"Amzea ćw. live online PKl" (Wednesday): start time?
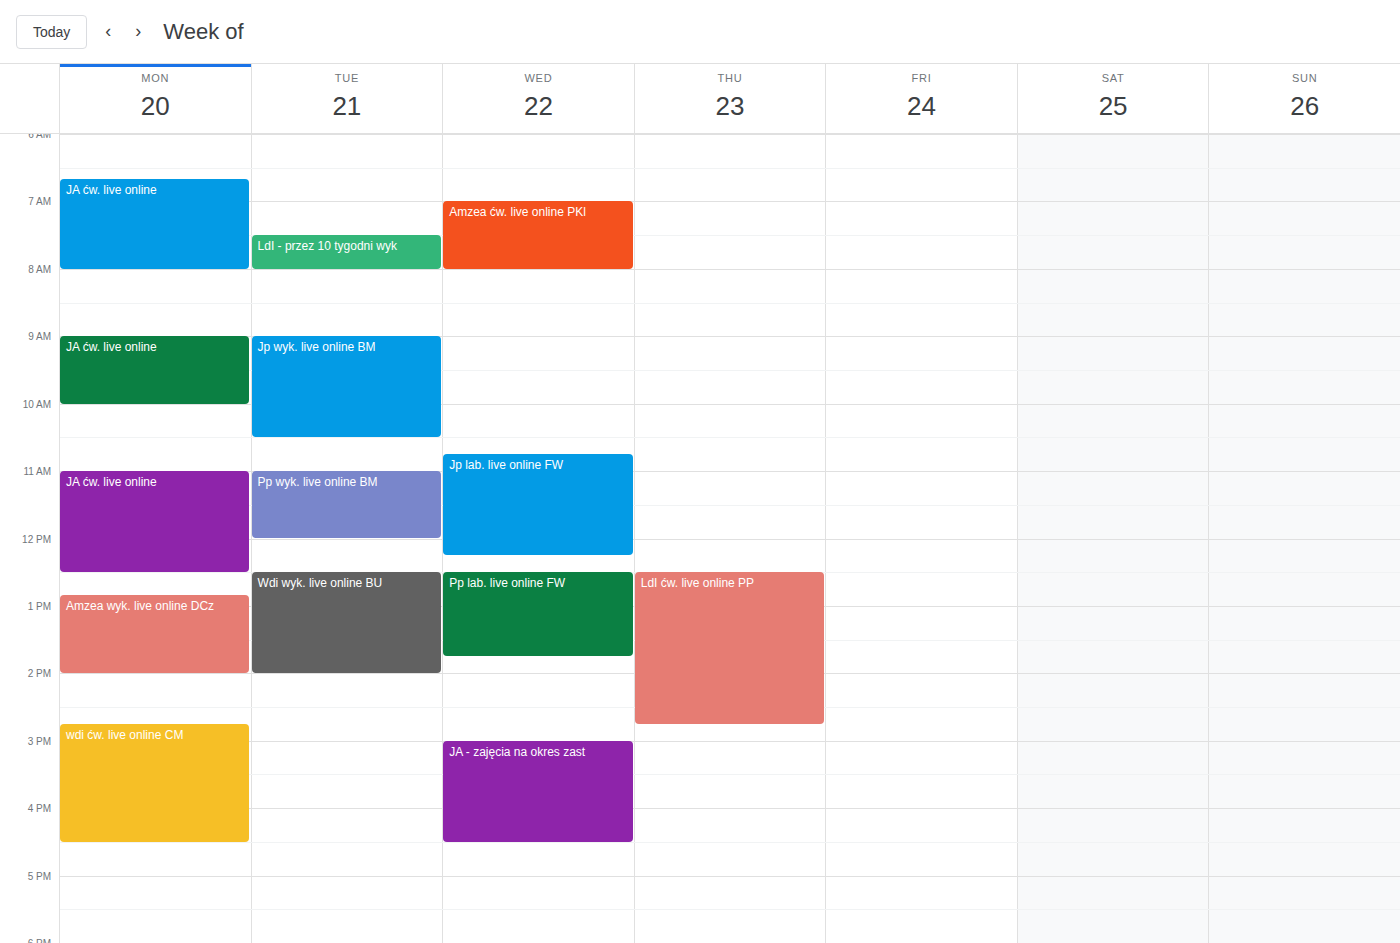
7:00 AM